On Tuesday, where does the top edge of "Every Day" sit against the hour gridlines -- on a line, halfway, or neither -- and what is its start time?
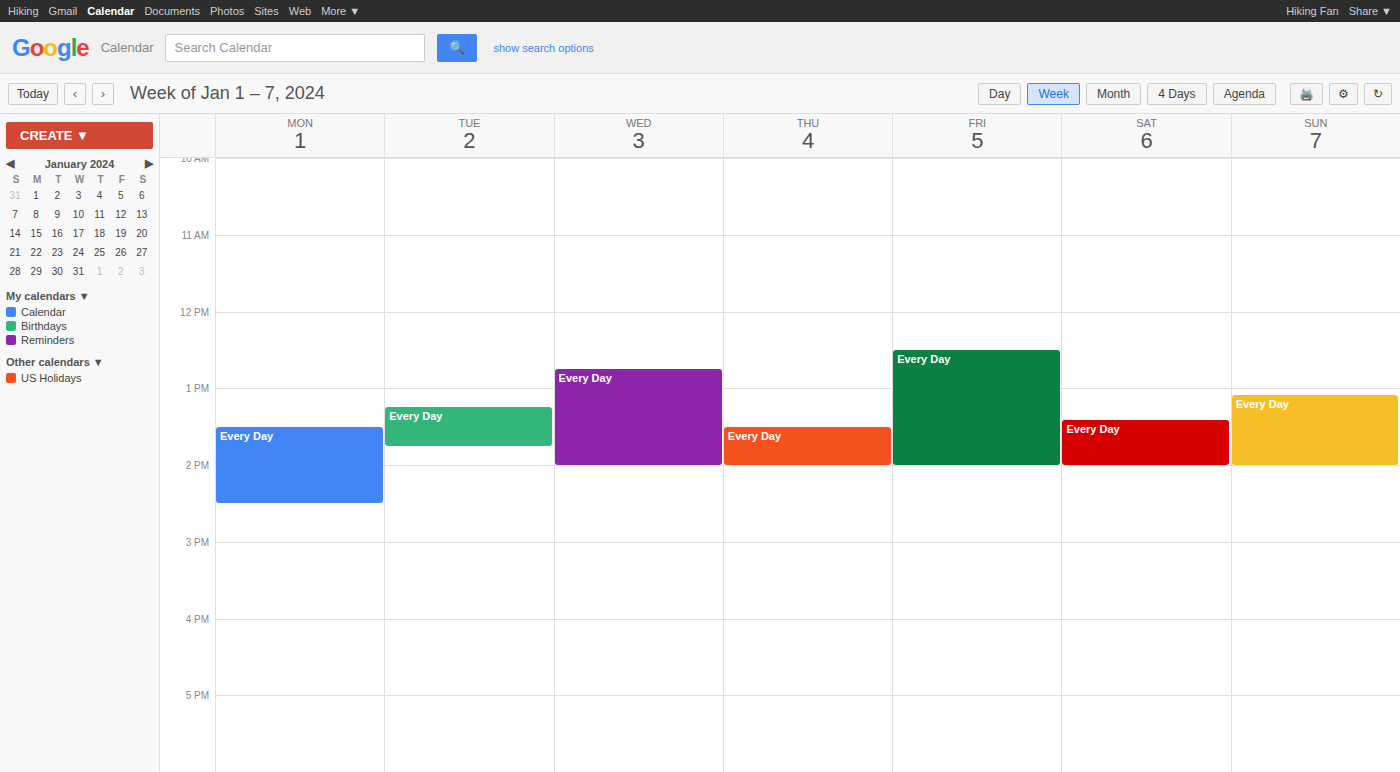
1:15 PM -- neither: a quarter of the way from the 1 PM line to the 2 PM line.